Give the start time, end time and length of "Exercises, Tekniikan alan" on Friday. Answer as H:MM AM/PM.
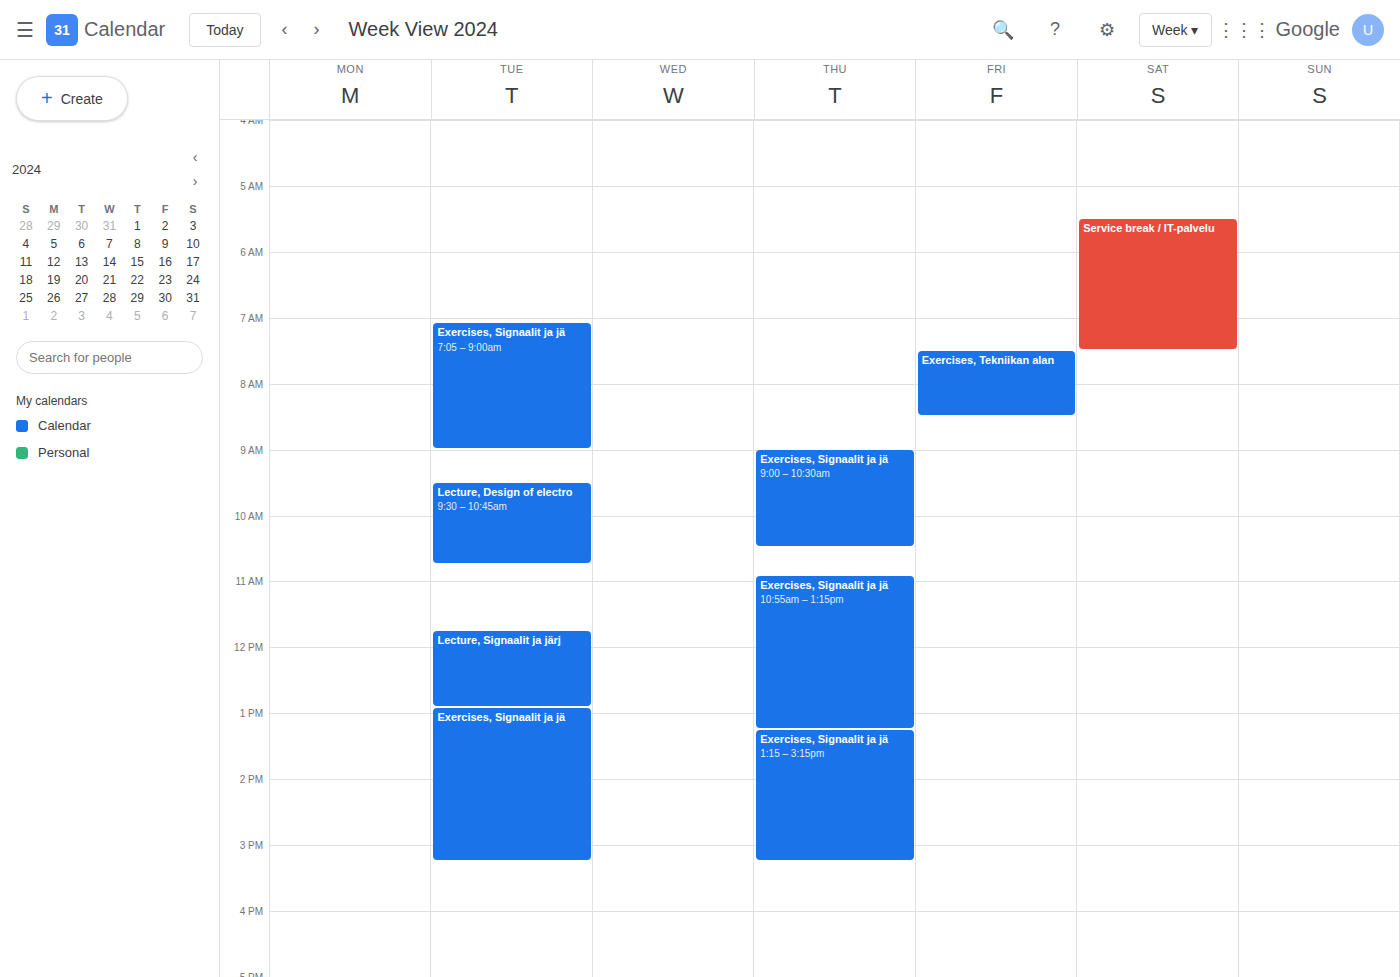
7:30 AM to 8:30 AM, 1 hour